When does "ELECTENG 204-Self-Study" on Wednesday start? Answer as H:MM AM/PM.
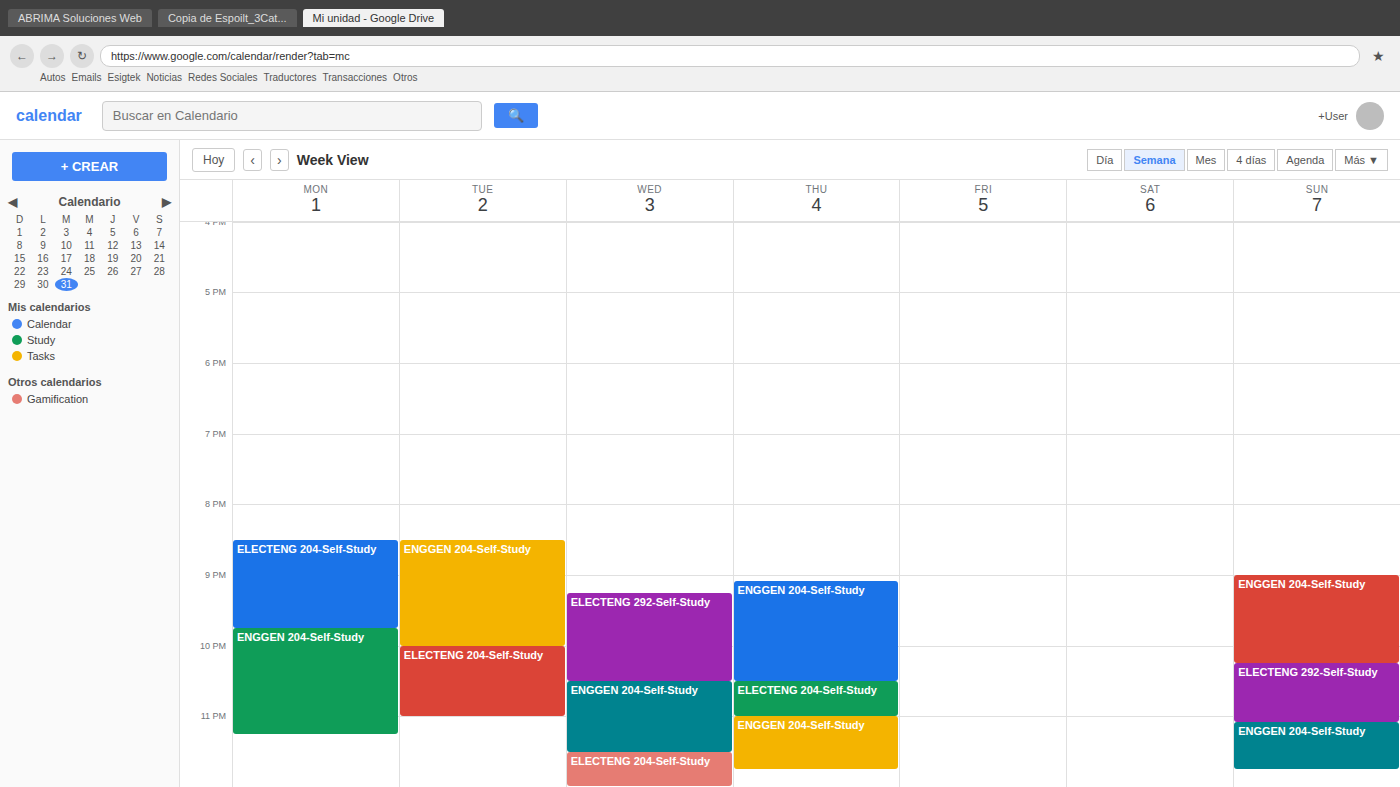
11:30 PM